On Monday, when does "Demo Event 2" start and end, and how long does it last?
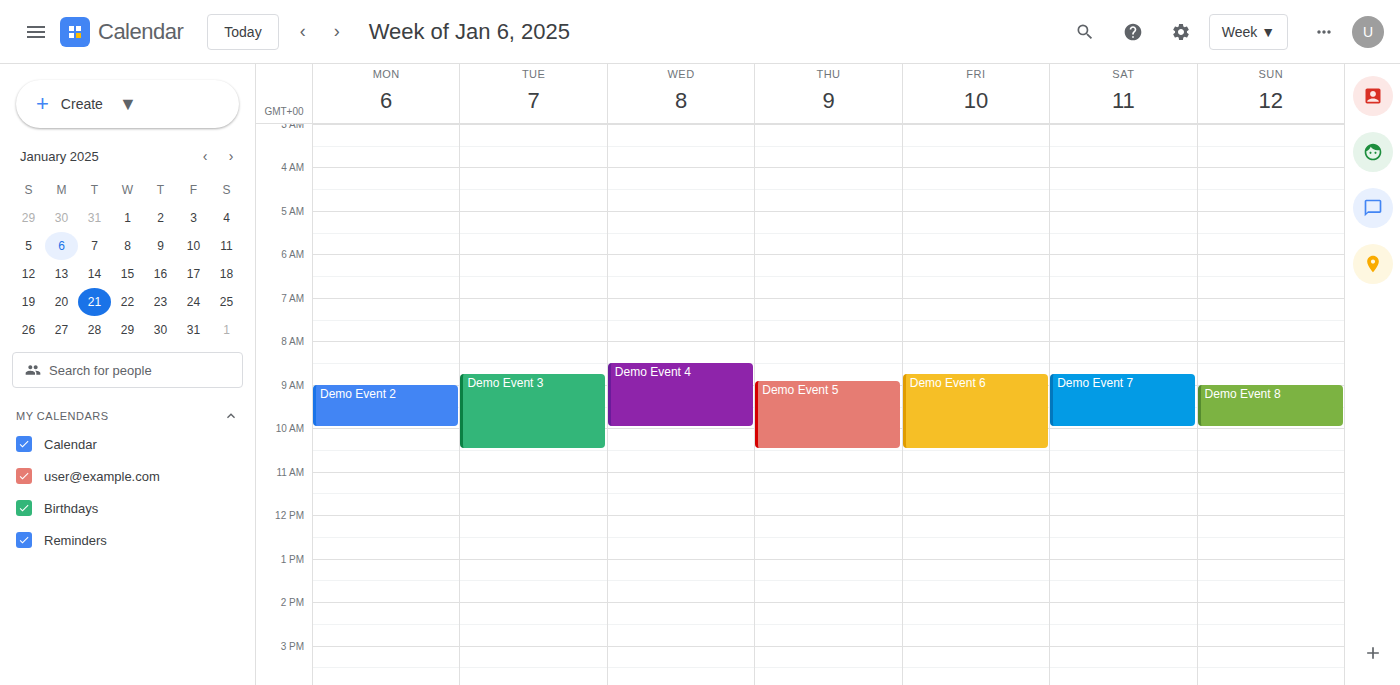
9:00 AM to 10:00 AM, 1 hour